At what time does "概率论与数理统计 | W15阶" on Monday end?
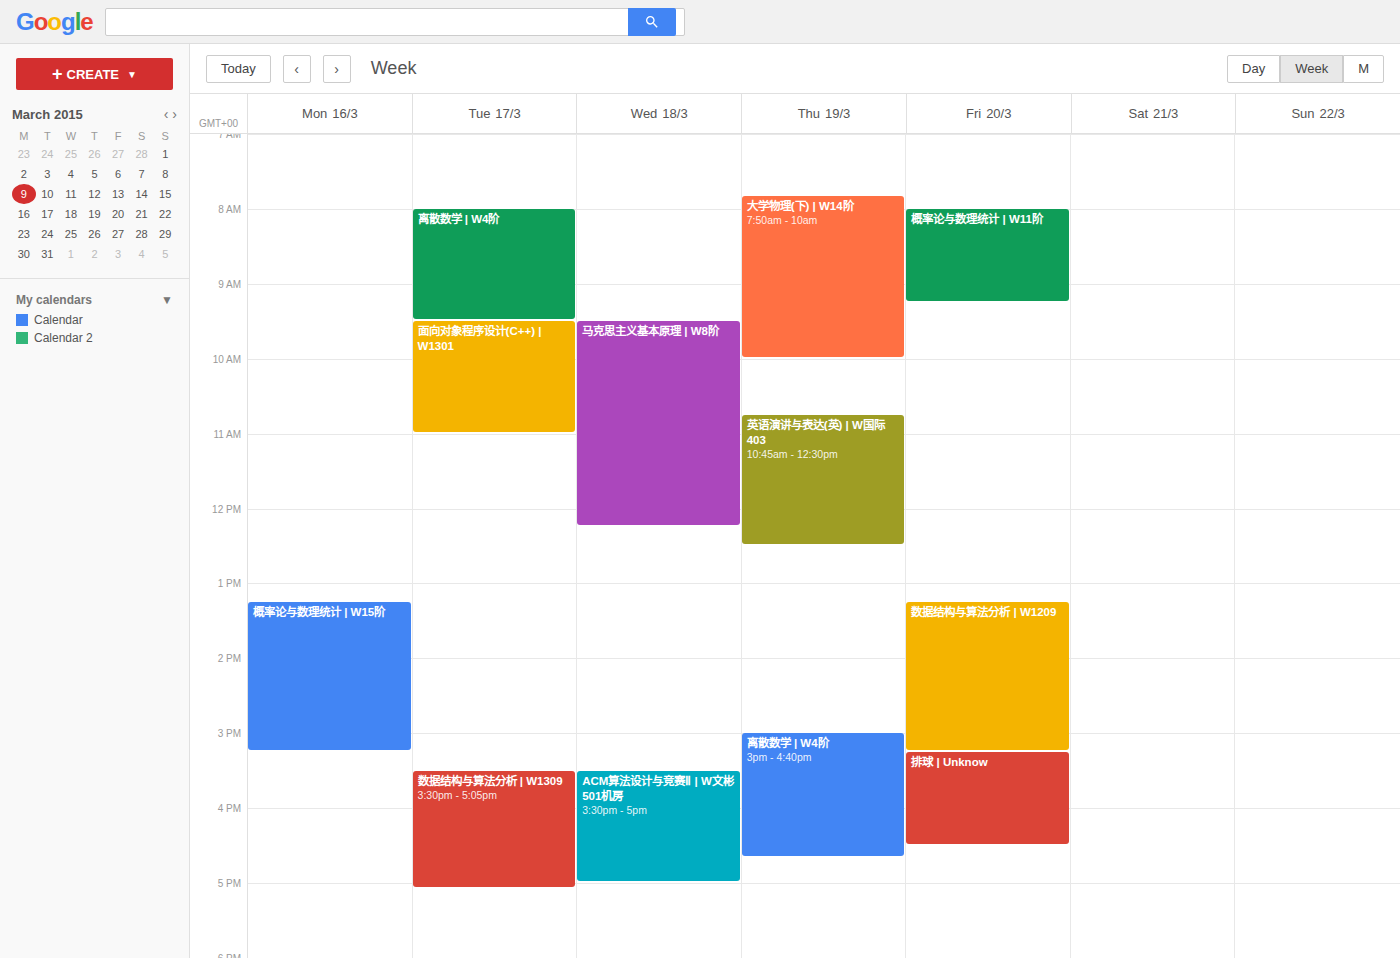
3:15 PM